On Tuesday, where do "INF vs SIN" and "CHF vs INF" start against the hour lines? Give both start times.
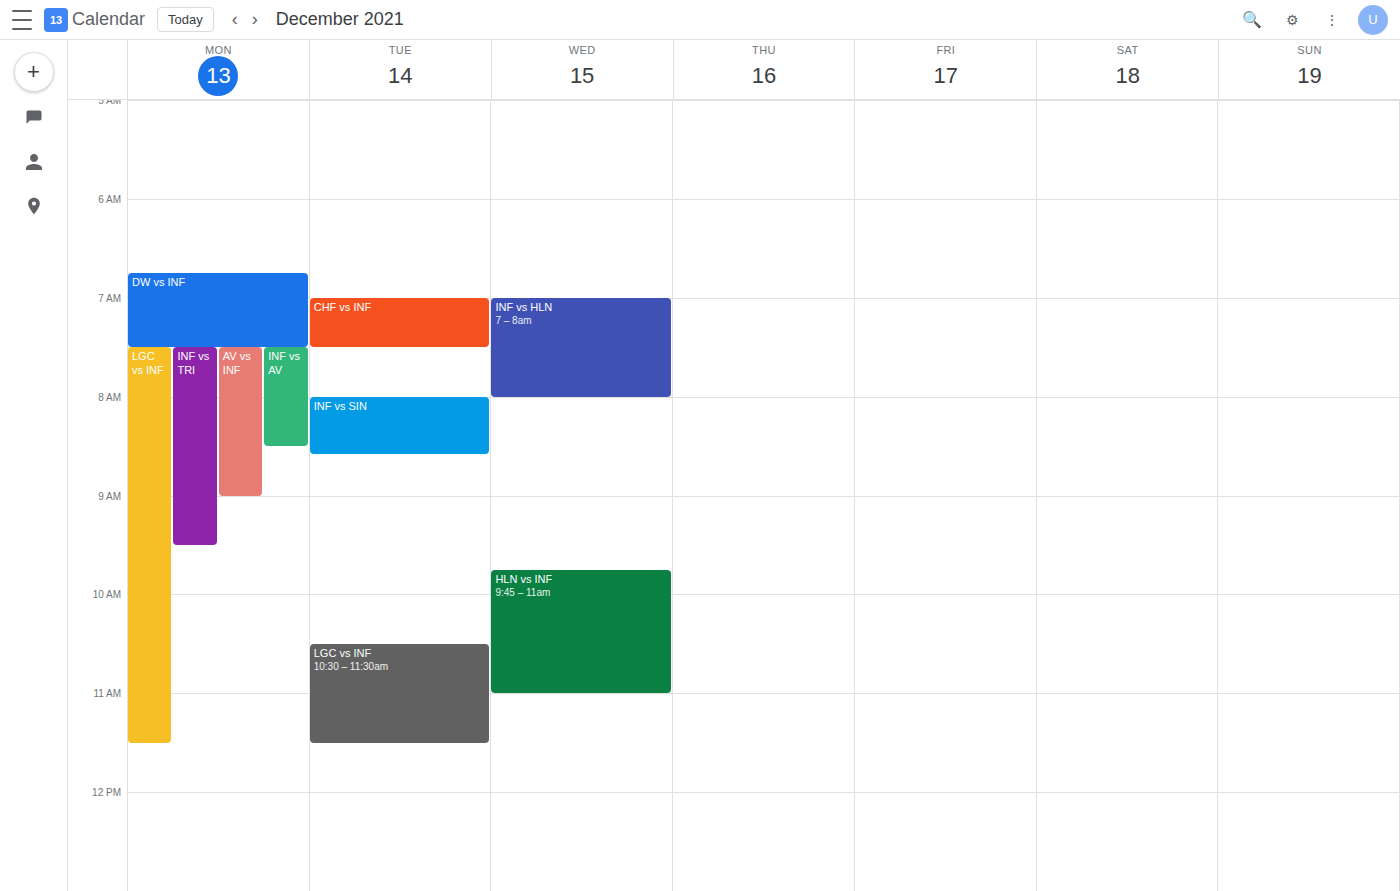
"INF vs SIN": 8:00 AM, exactly on the 8 AM line. "CHF vs INF": 7:00 AM, exactly on the 7 AM line.